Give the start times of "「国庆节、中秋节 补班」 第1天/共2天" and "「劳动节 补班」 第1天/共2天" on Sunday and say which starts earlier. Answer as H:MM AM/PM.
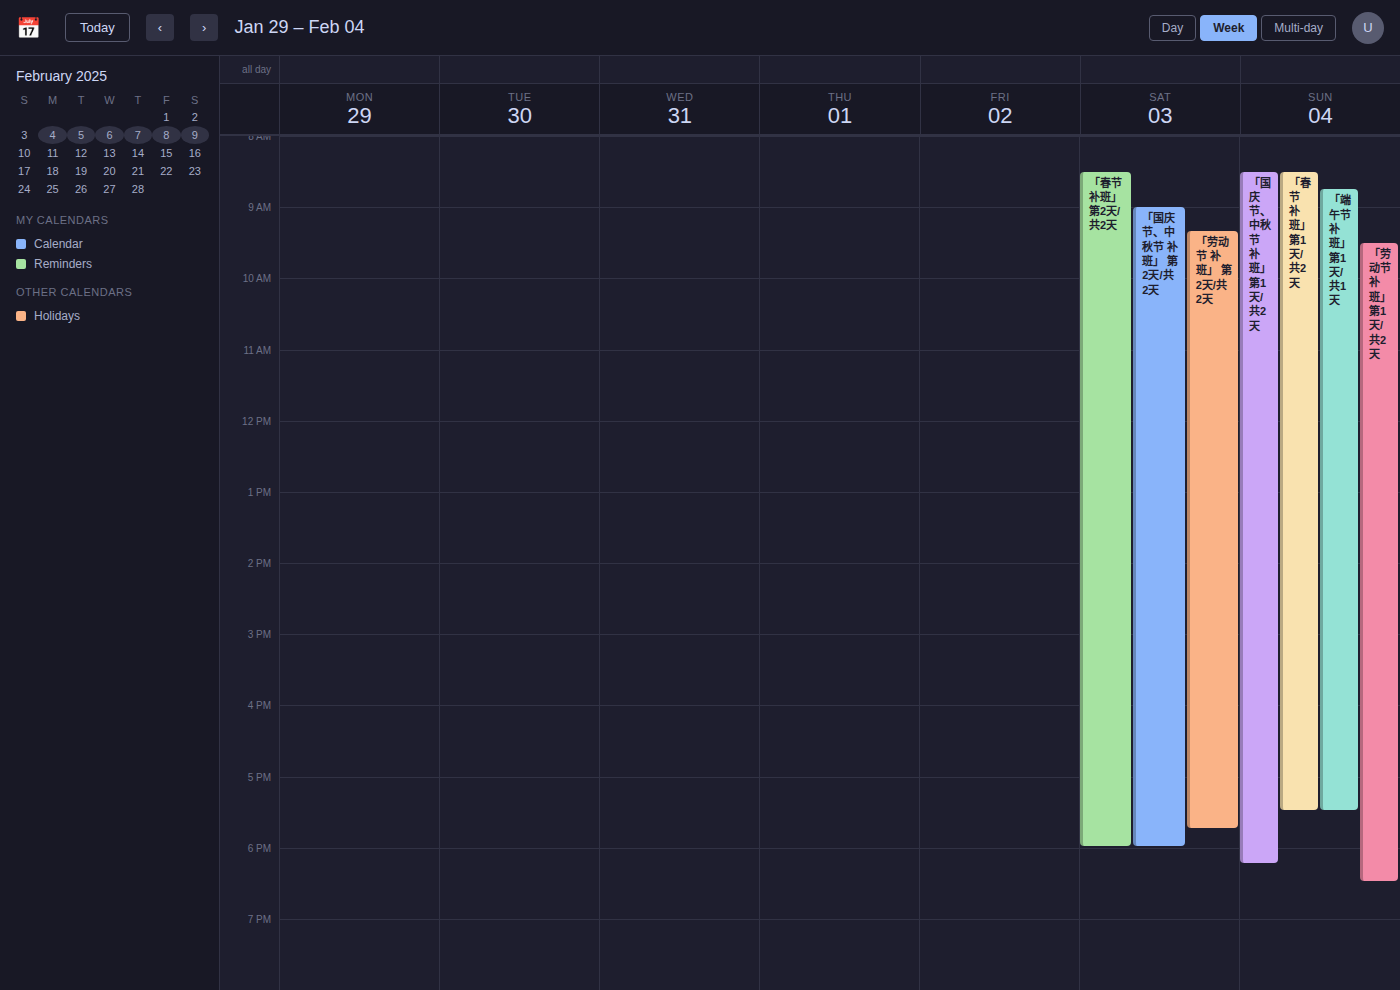
"「国庆节、中秋节 补班」 第1天/共2天" 8:30 AM; "「劳动节 补班」 第1天/共2天" 9:30 AM.